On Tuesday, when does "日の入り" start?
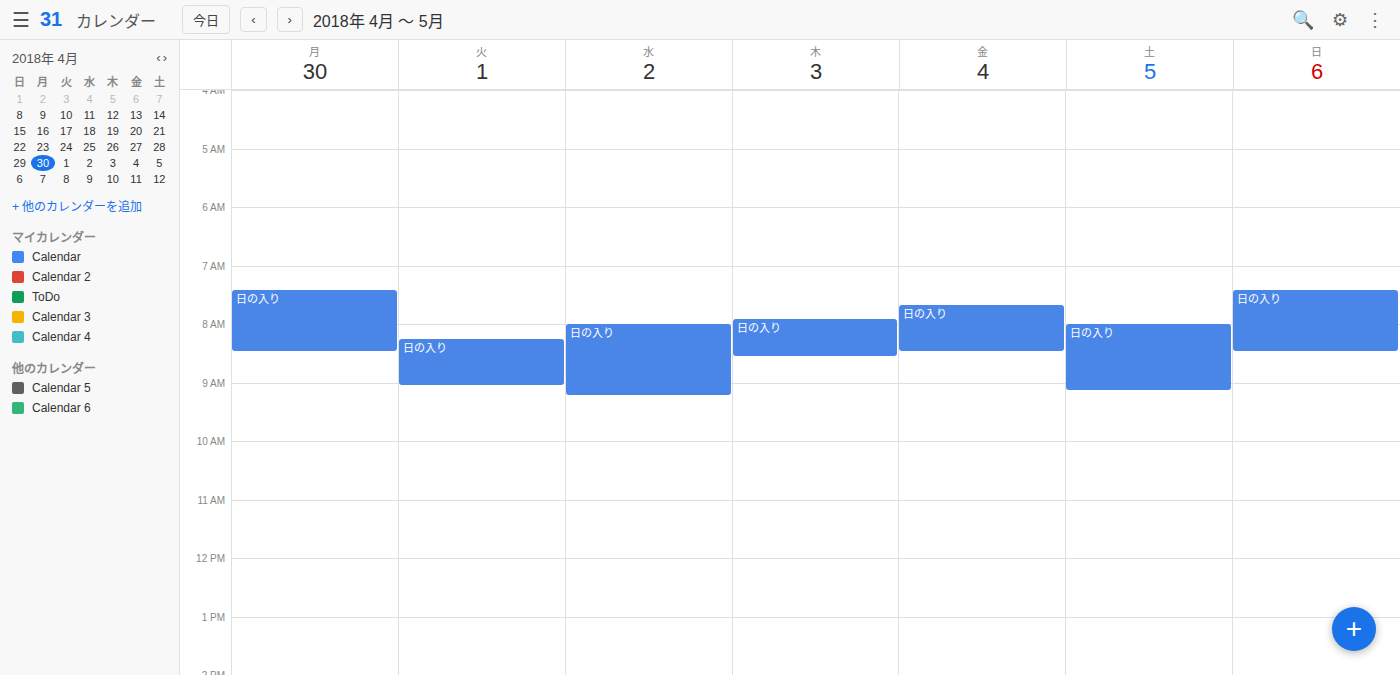
8:15 AM